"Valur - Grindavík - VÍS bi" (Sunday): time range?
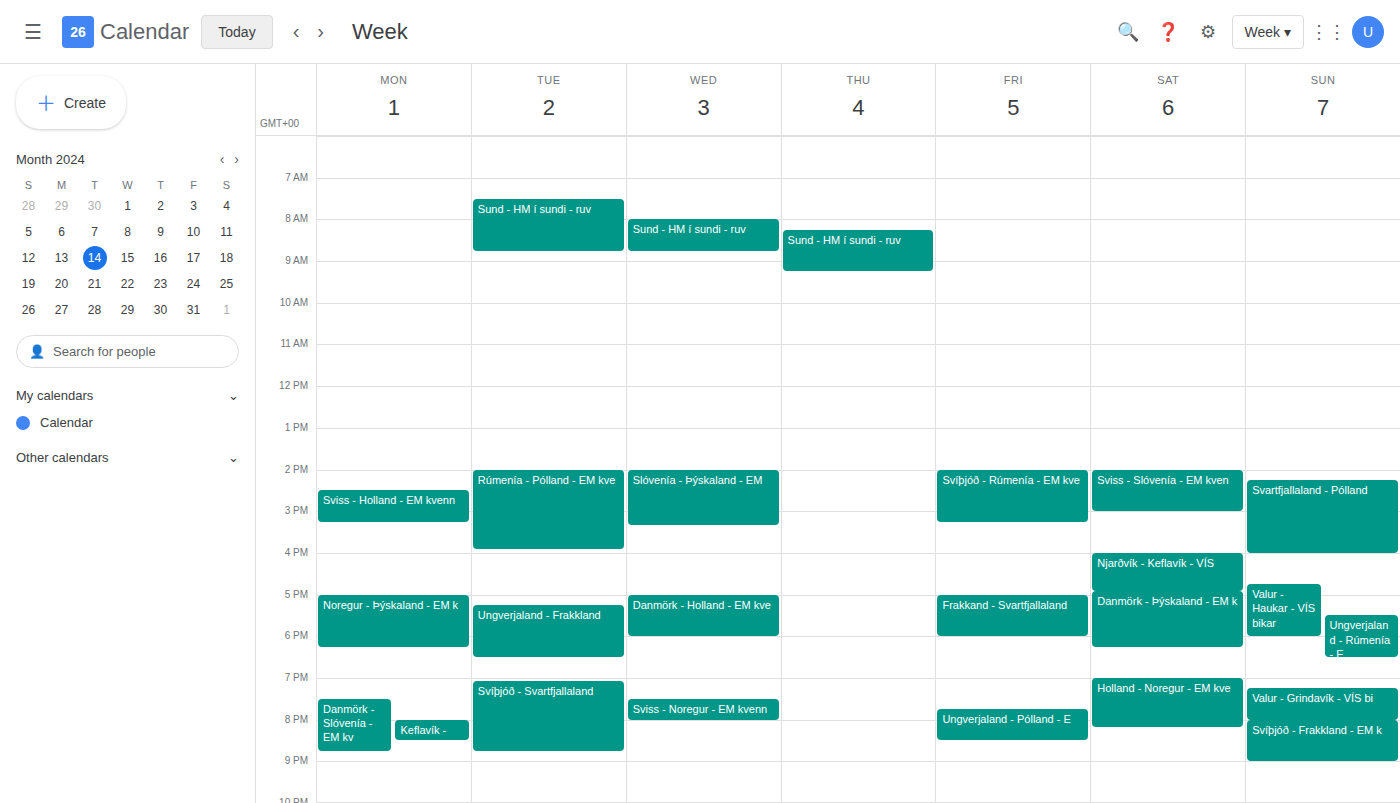
7:15 PM to 8:00 PM